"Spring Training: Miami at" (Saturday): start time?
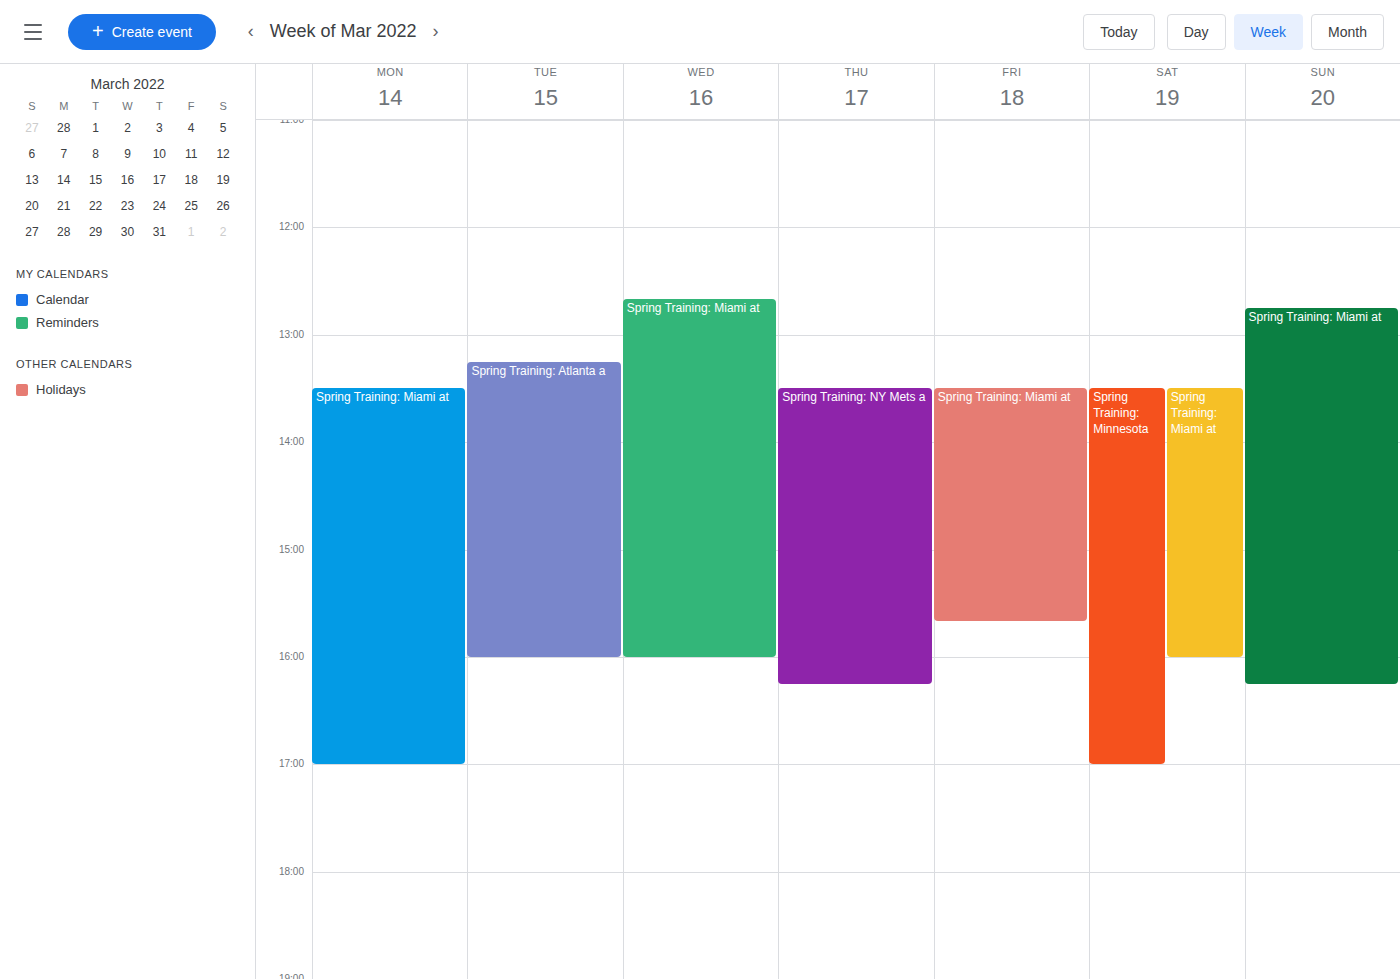
1:30 PM